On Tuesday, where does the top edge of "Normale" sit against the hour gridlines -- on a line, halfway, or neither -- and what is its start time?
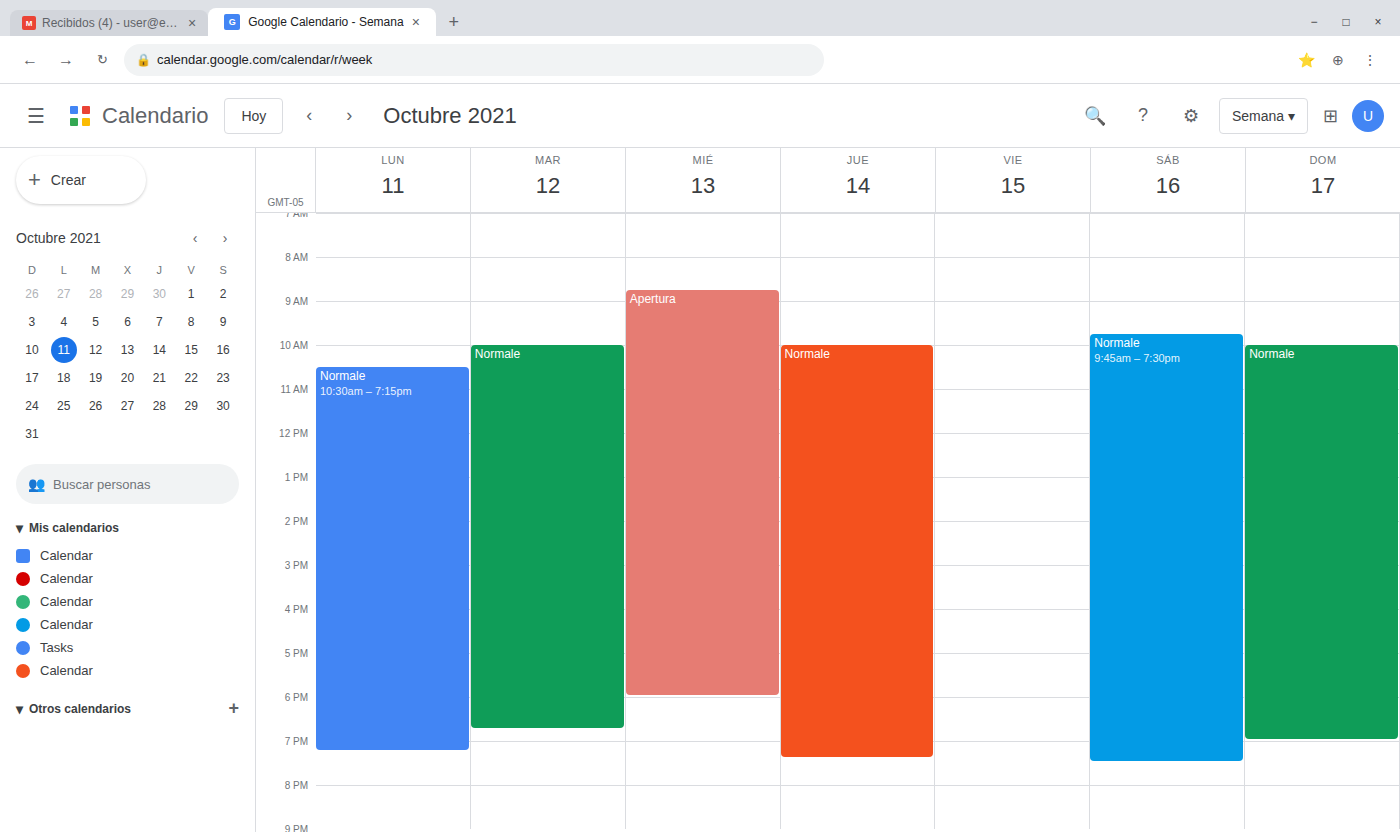
10:00 AM -- exactly on the 10 AM line.